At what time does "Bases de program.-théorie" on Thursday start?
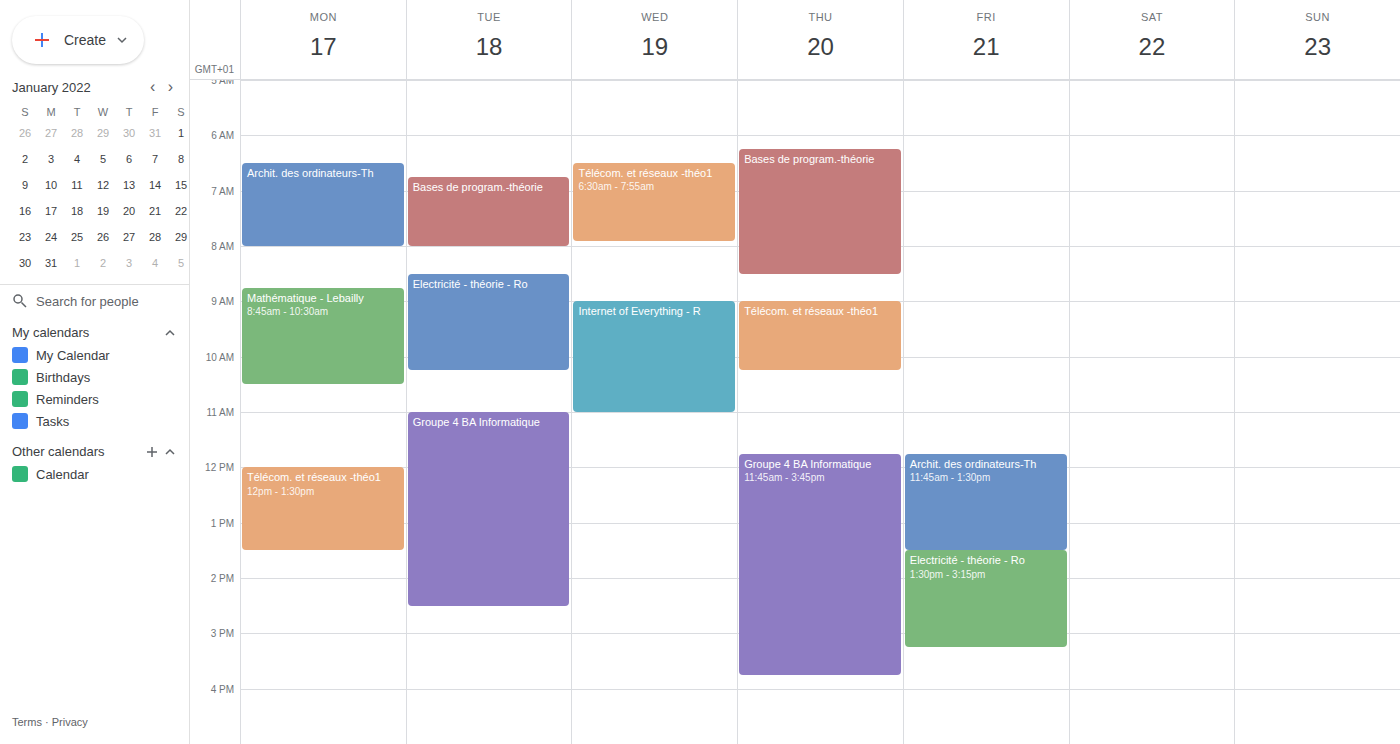
6:15 AM